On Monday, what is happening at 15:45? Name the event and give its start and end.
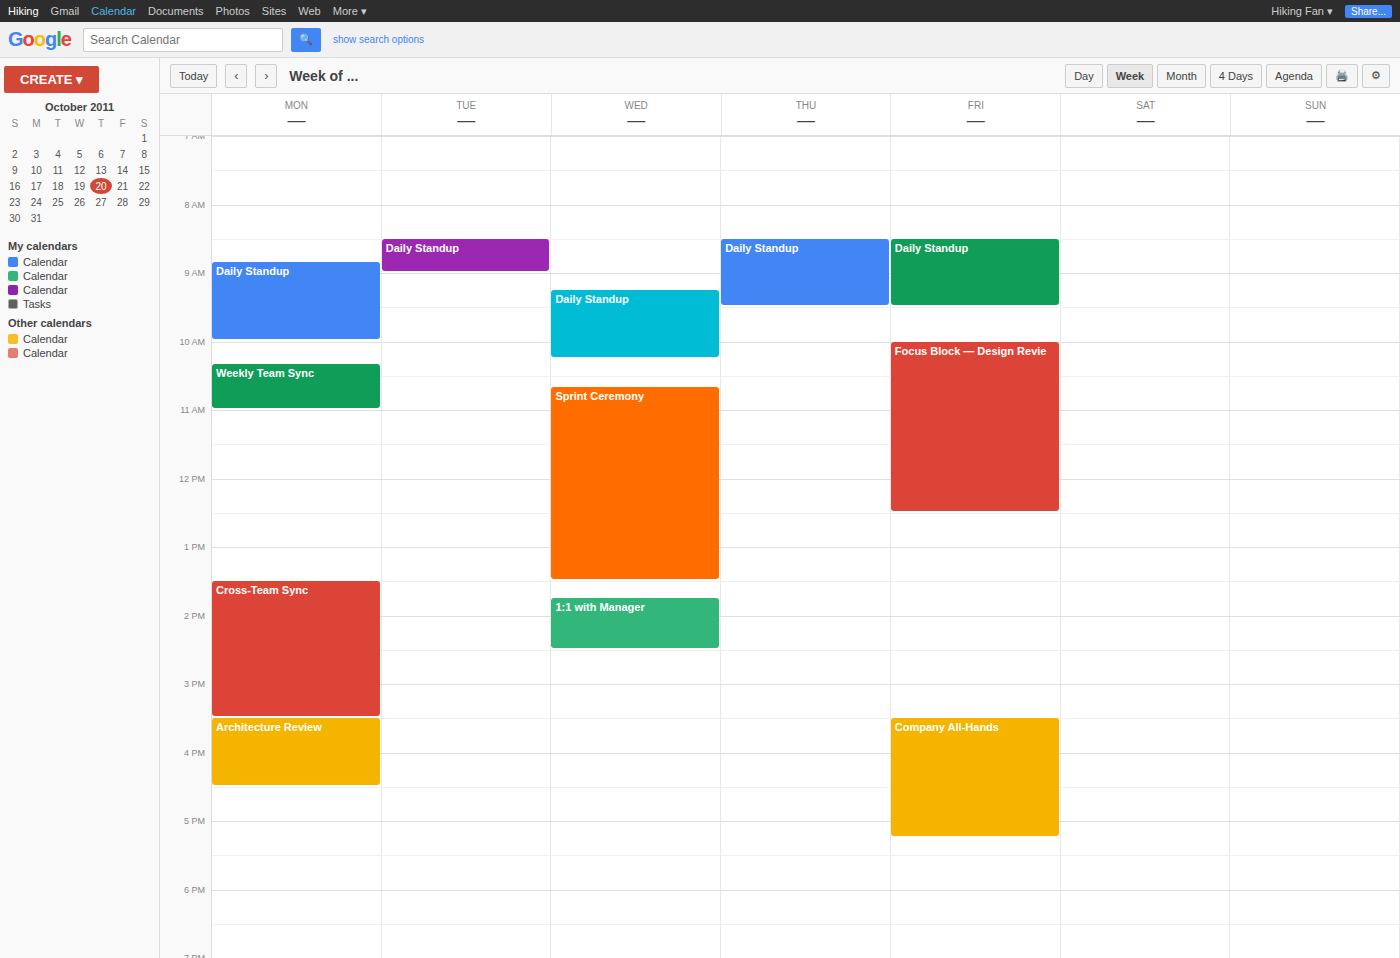
"Architecture Review", 15:30 to 16:30